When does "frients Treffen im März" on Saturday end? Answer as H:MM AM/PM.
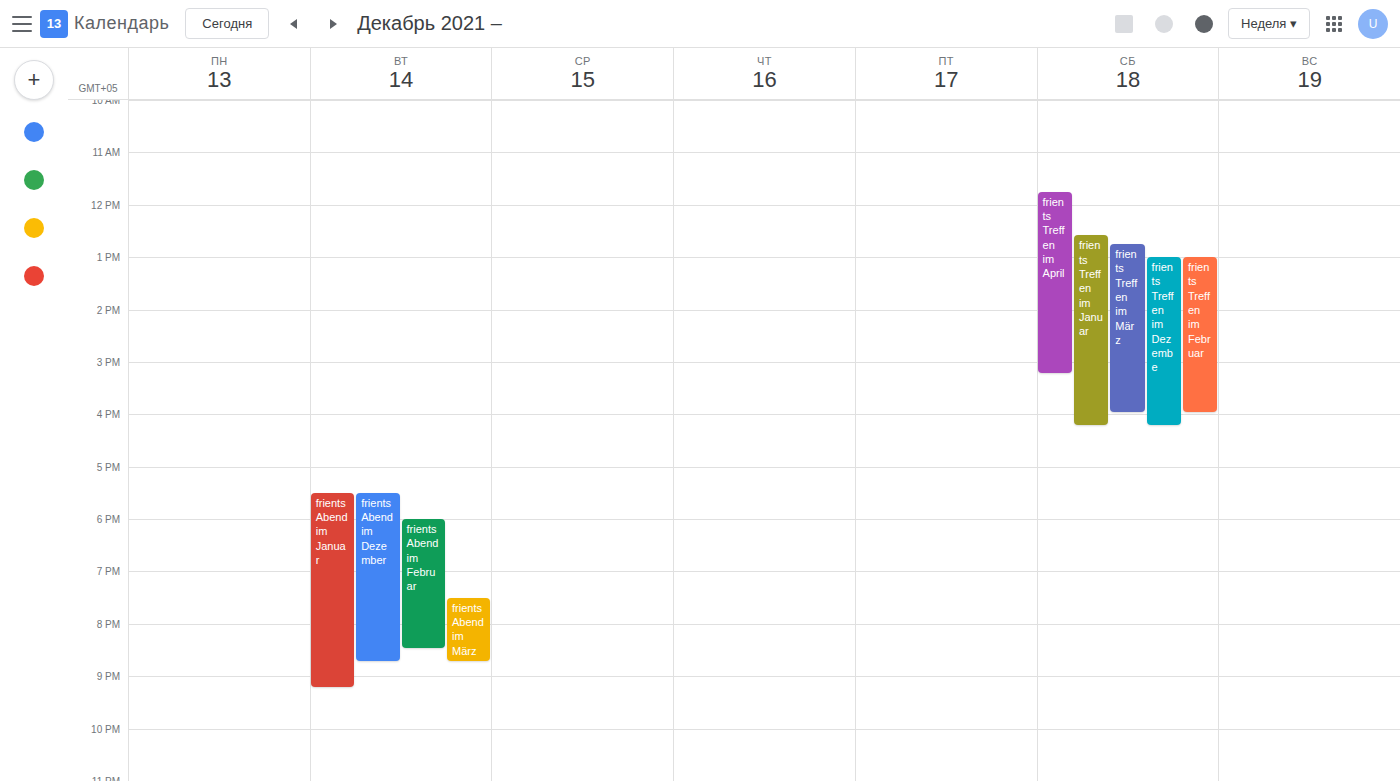
4:00 PM